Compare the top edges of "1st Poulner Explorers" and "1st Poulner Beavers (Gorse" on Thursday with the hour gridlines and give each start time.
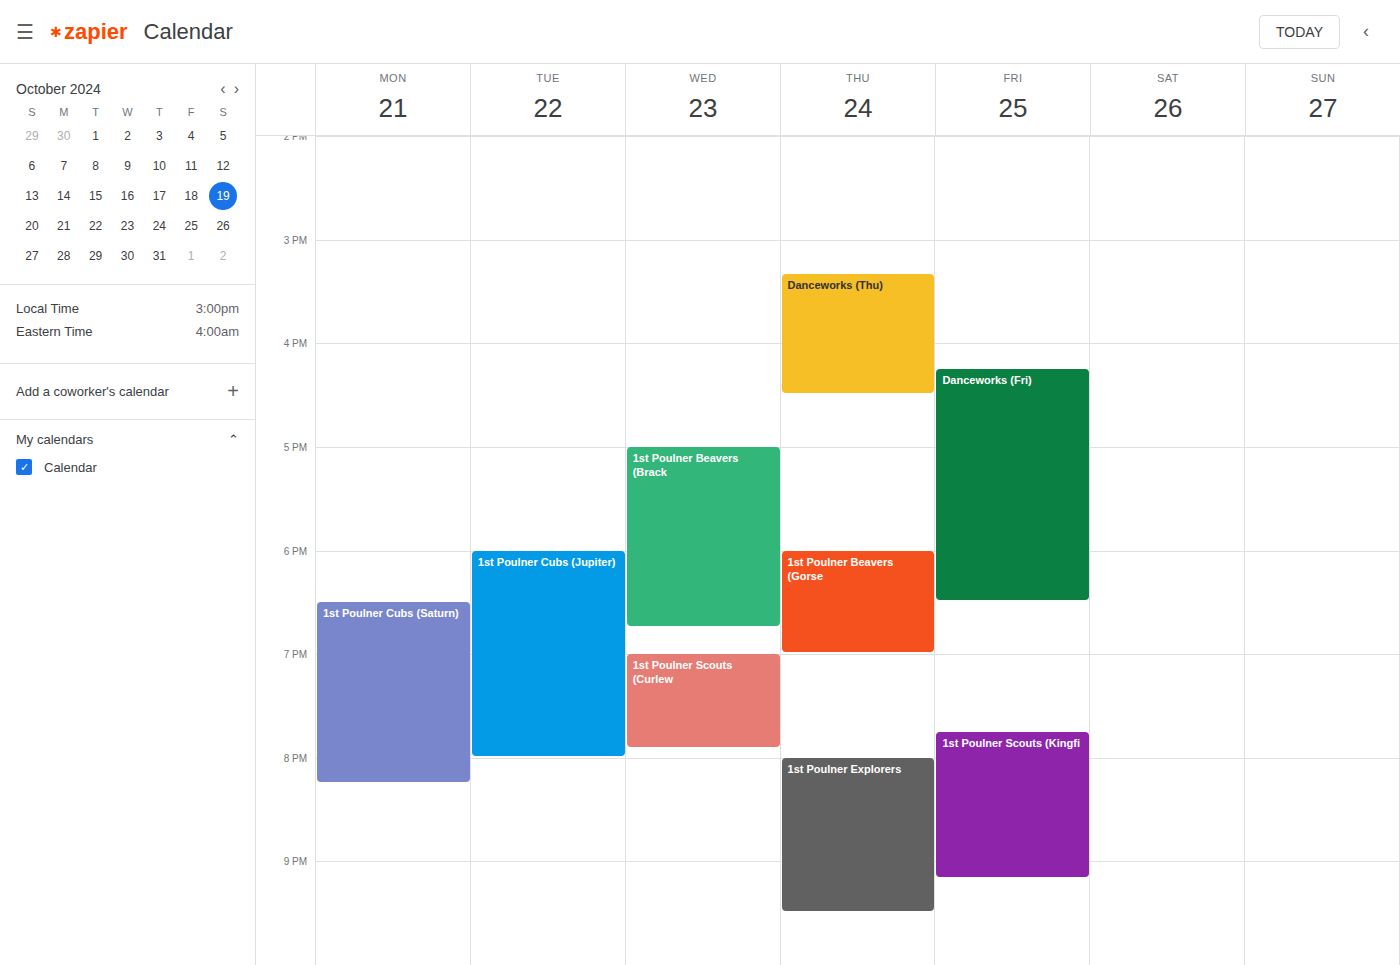
"1st Poulner Explorers": 8:00 PM, exactly on the 8 PM line. "1st Poulner Beavers (Gorse": 6:00 PM, exactly on the 6 PM line.